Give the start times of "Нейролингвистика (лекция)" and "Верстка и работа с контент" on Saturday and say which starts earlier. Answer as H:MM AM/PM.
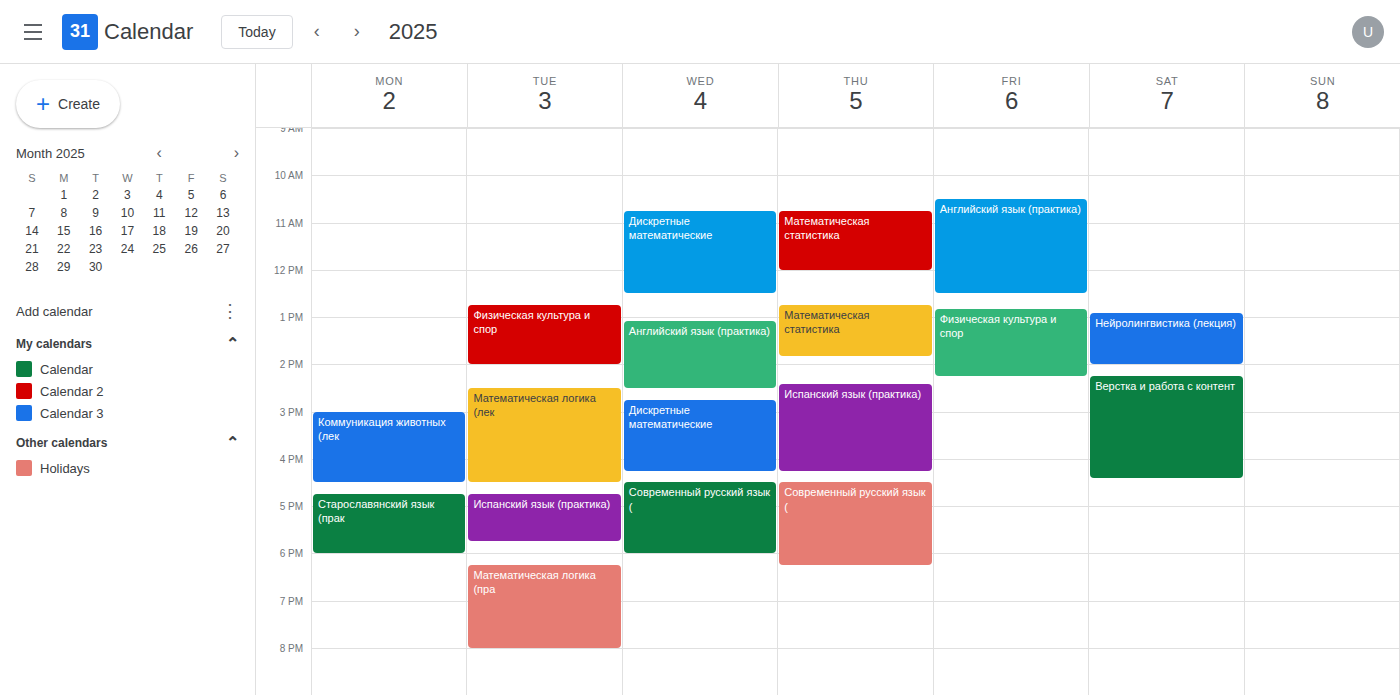
"Нейролингвистика (лекция)" 12:55 PM; "Верстка и работа с контент" 2:15 PM.